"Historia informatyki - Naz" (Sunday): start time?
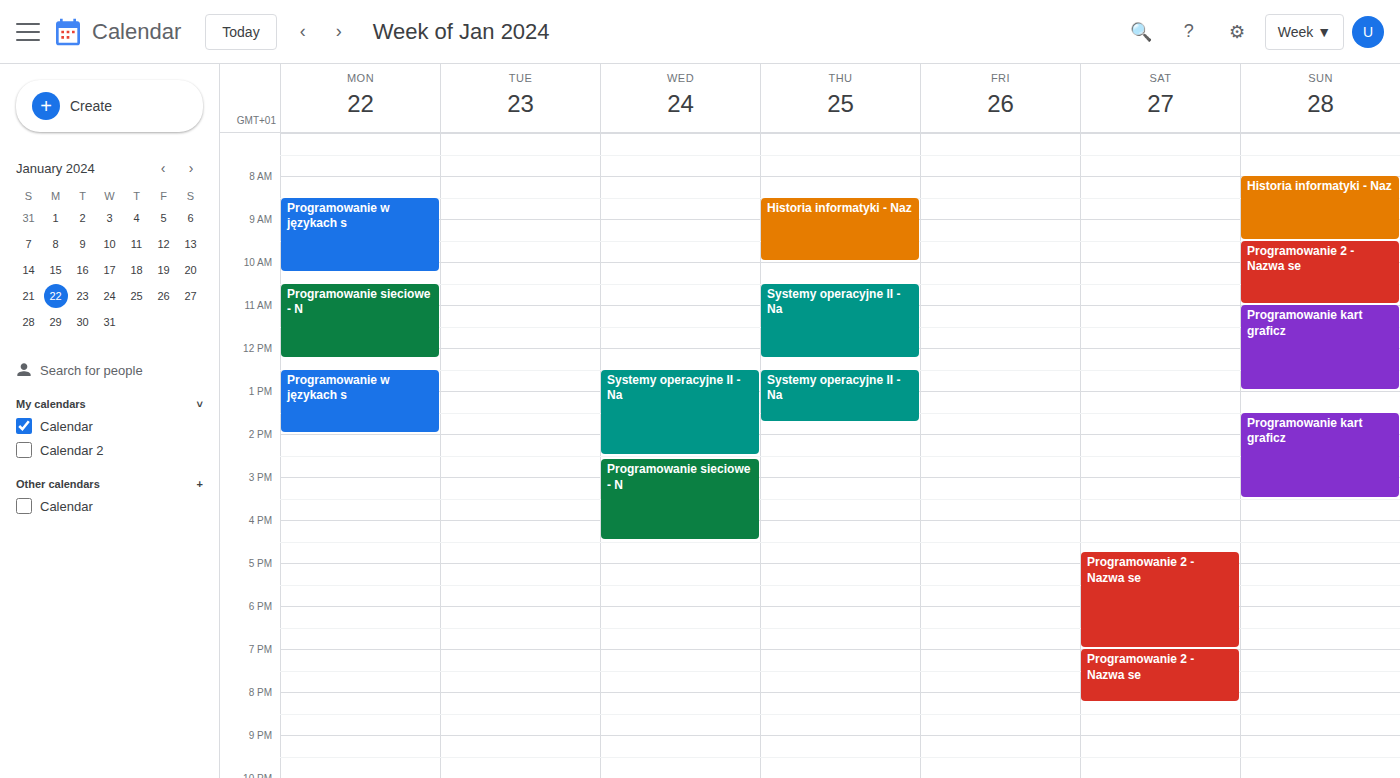
8:00 AM